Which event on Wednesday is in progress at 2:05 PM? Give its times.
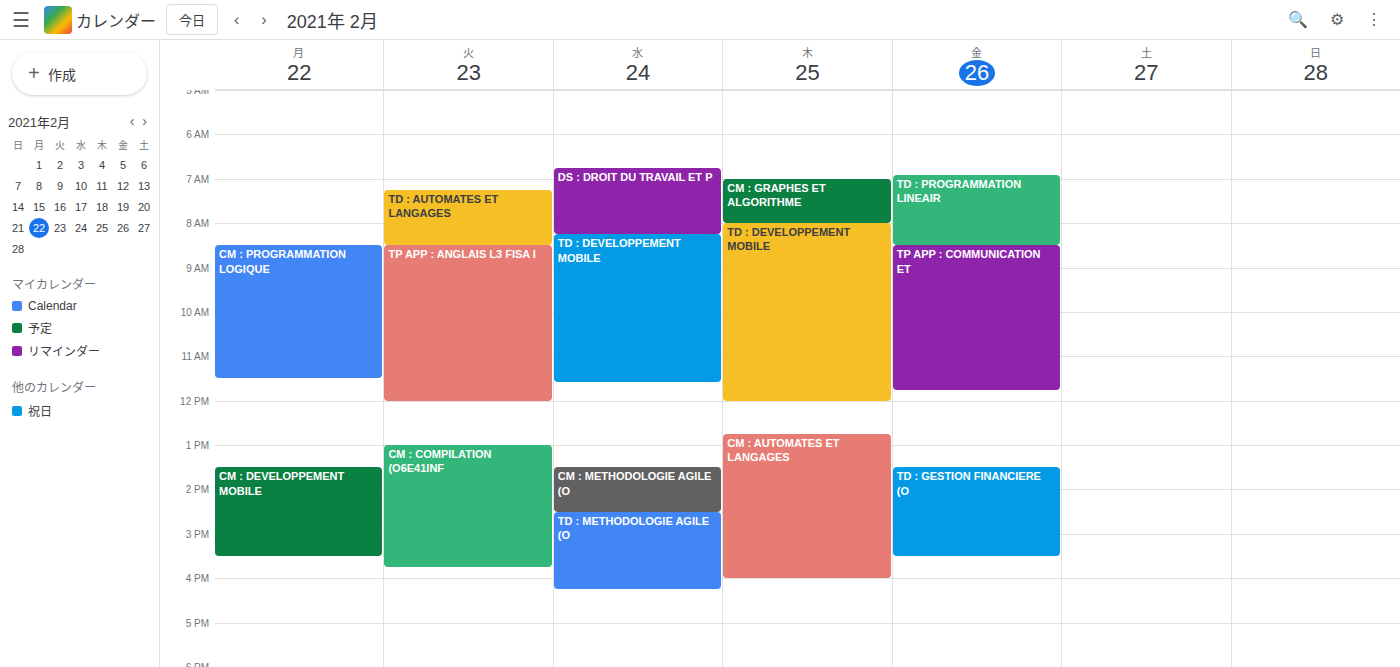
"CM : METHODOLOGIE AGILE (O", 1:30 PM to 2:30 PM